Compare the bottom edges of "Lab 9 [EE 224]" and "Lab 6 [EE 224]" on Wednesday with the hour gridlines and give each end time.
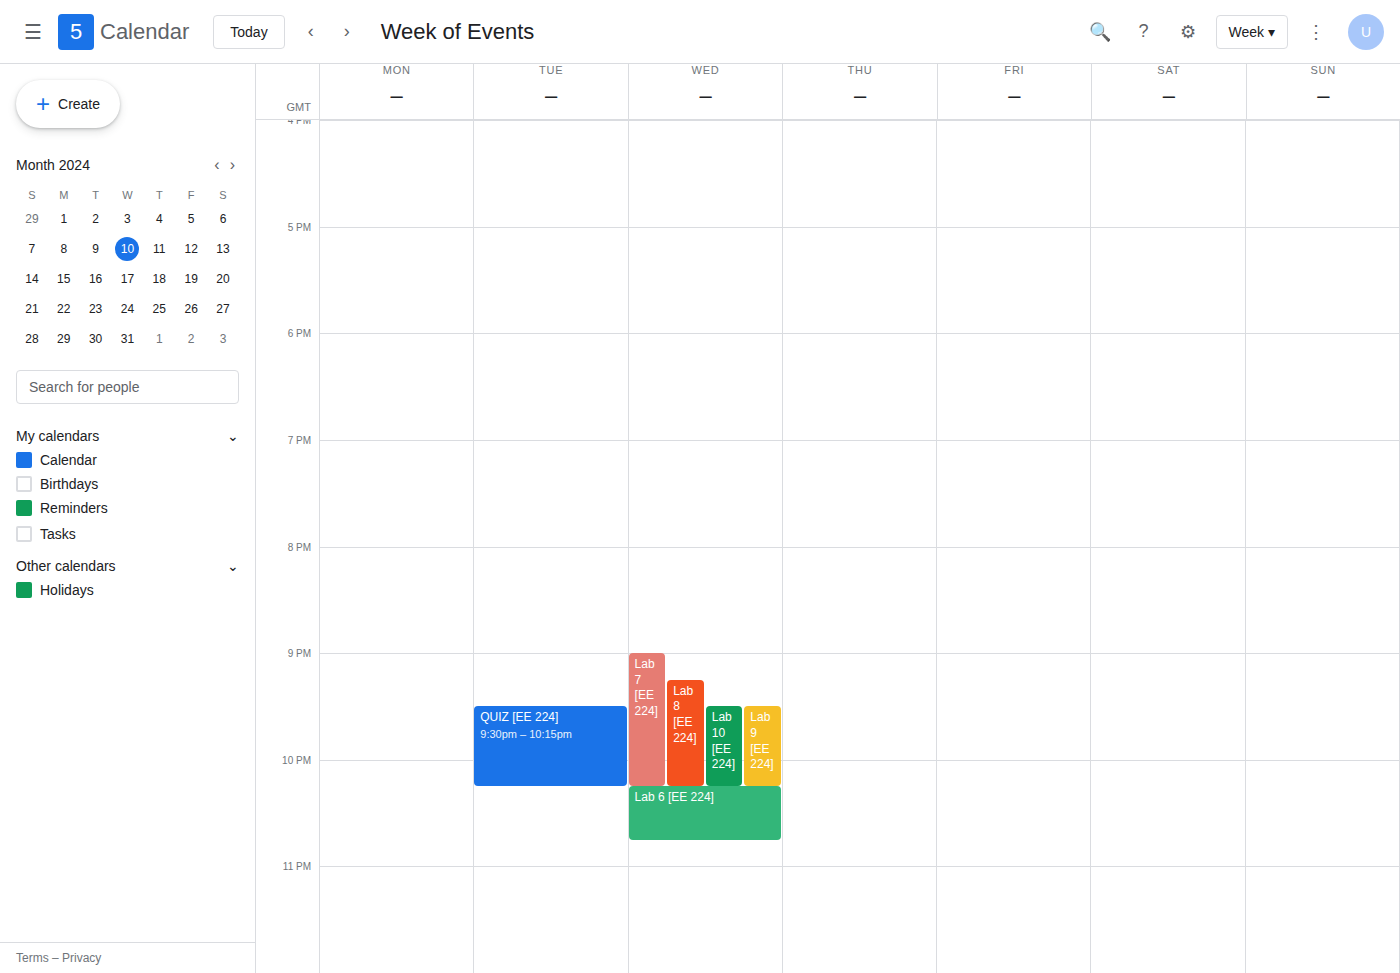
"Lab 9 [EE 224]": 10:15 PM, neither: a quarter of the way from the 10 PM line to the 11 PM line. "Lab 6 [EE 224]": 10:45 PM, neither: three quarters of the way from the 10 PM line to the 11 PM line.